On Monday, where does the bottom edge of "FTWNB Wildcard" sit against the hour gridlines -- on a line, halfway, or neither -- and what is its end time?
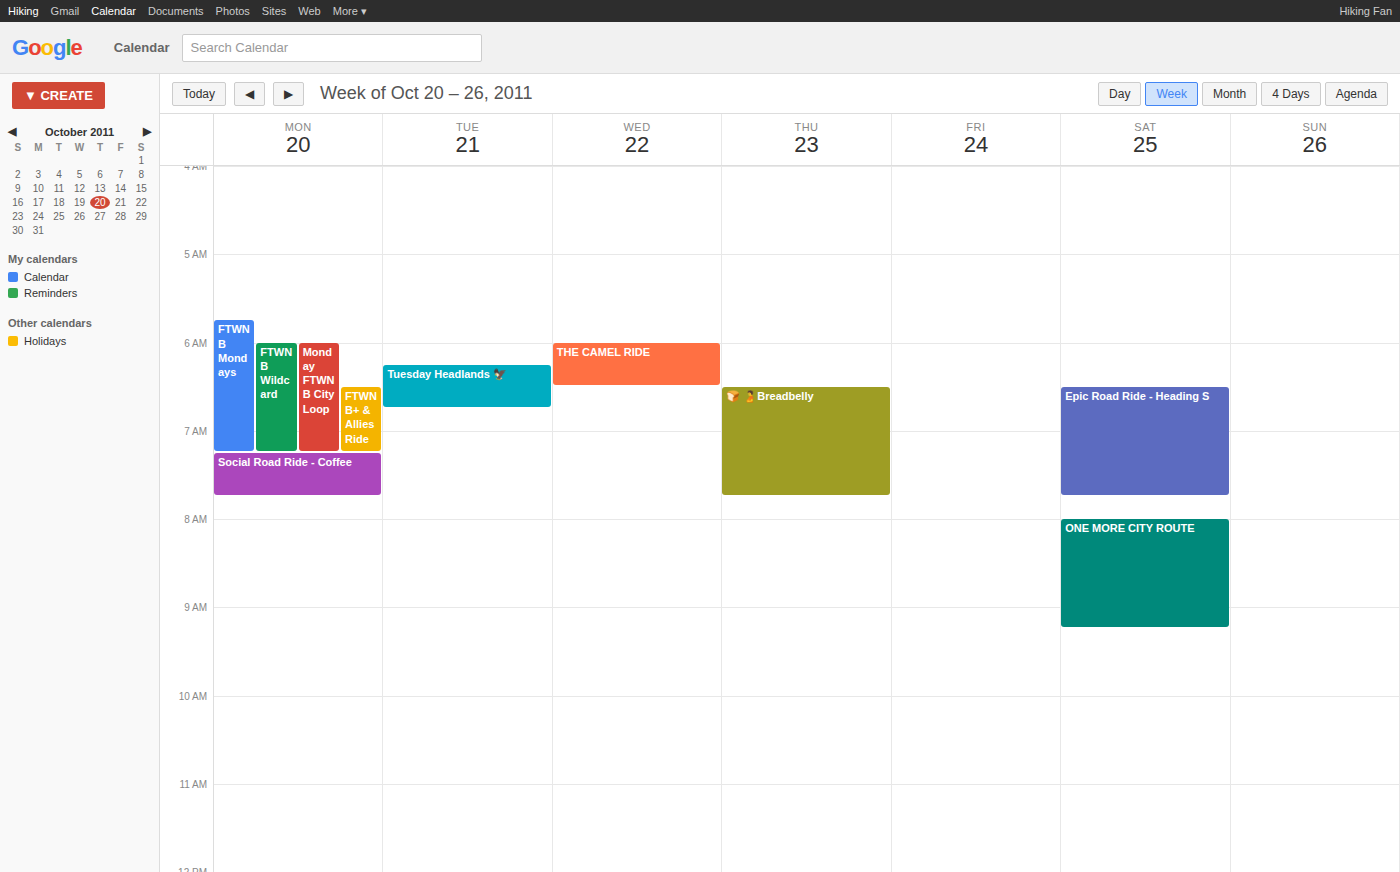
7:15 AM -- neither: a quarter of the way from the 7 AM line to the 8 AM line.